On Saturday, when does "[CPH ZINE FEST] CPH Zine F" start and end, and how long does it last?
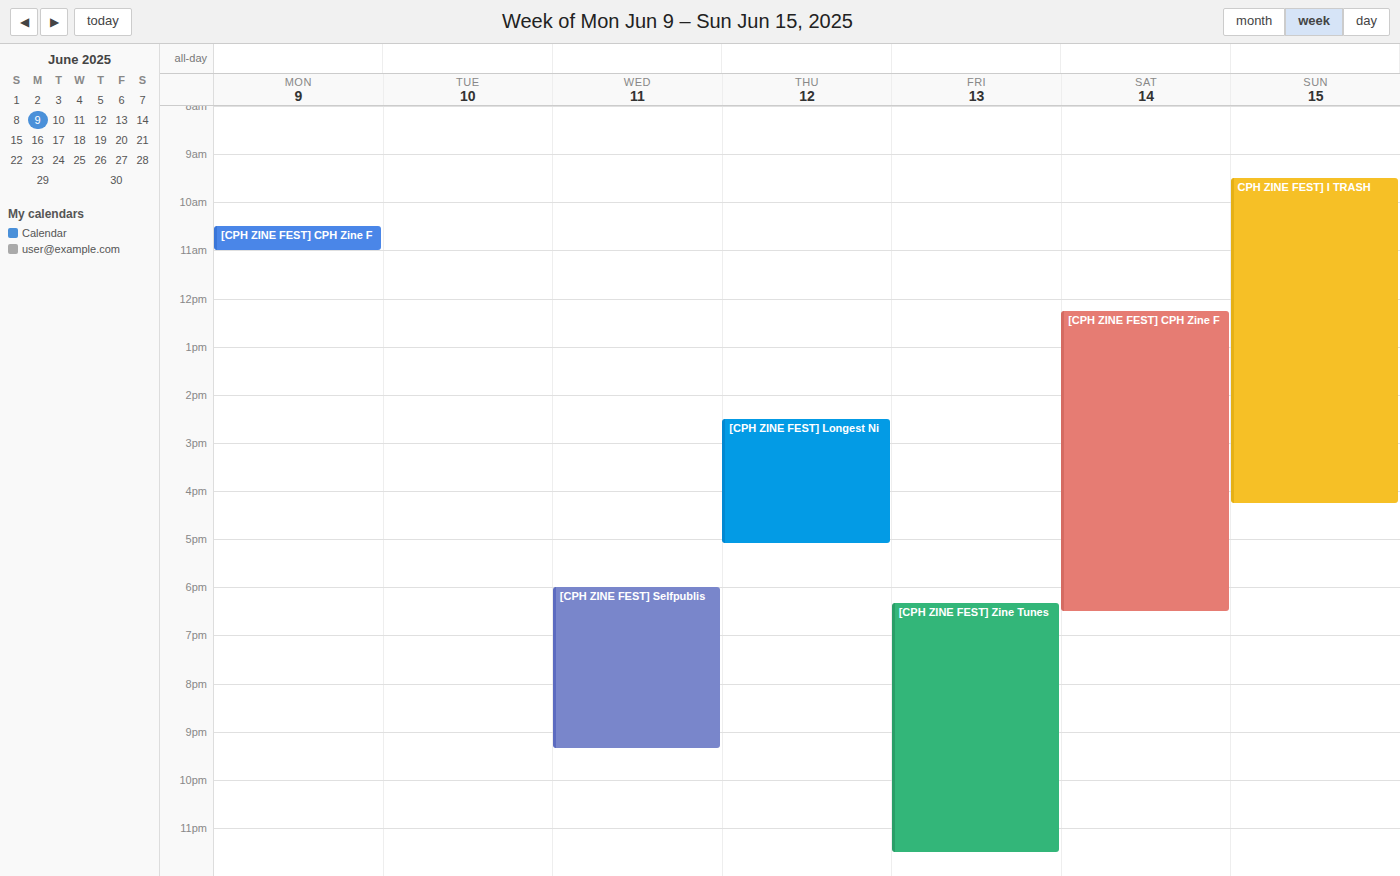
12:15 PM to 6:30 PM, 6 hours 15 minutes